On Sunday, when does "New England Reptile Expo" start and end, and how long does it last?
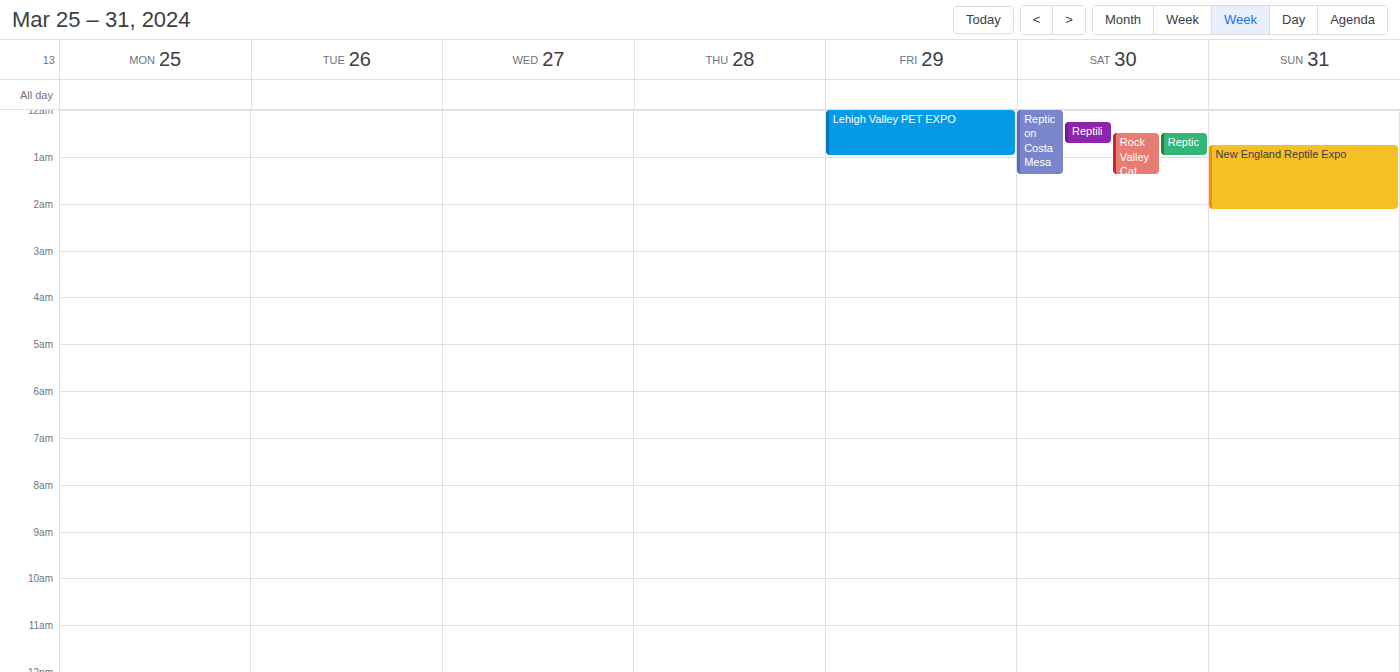
12:45 AM to 2:10 AM, 1 hour 25 minutes